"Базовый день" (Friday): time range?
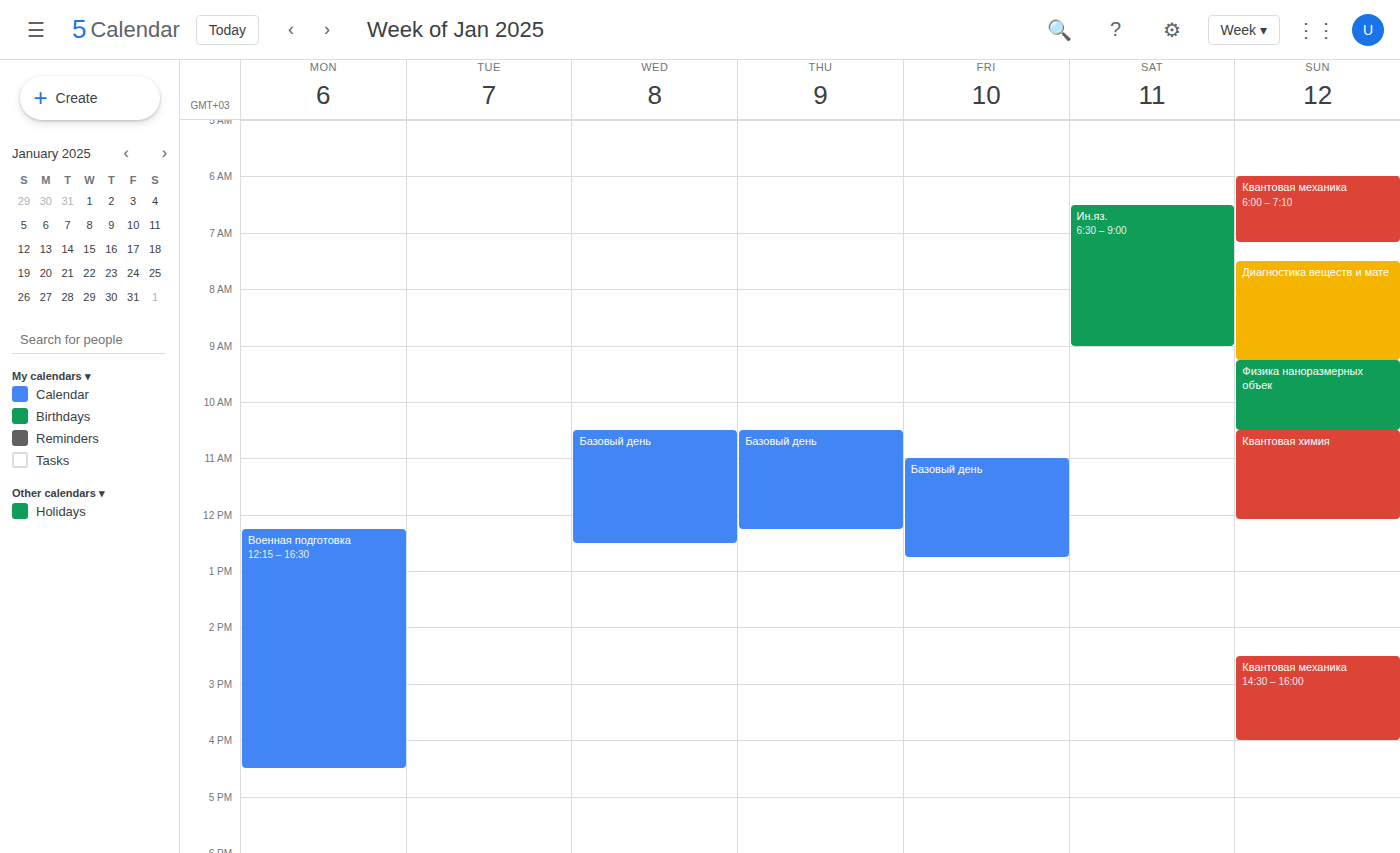
11:00 AM to 12:45 PM